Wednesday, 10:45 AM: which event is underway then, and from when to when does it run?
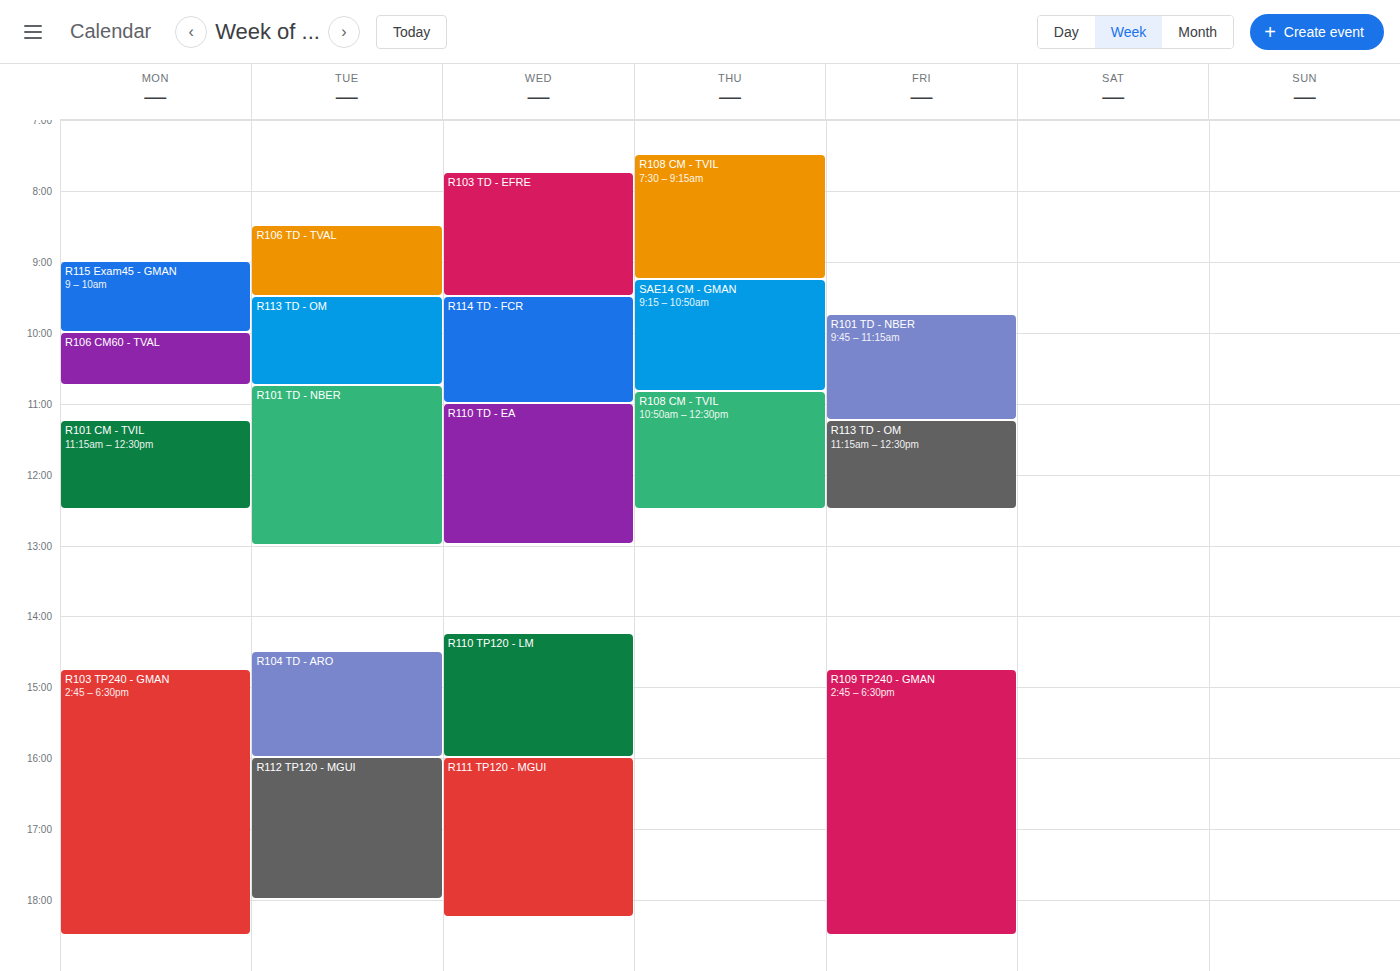
"R114 TD - FCR", 9:30 AM to 11:00 AM